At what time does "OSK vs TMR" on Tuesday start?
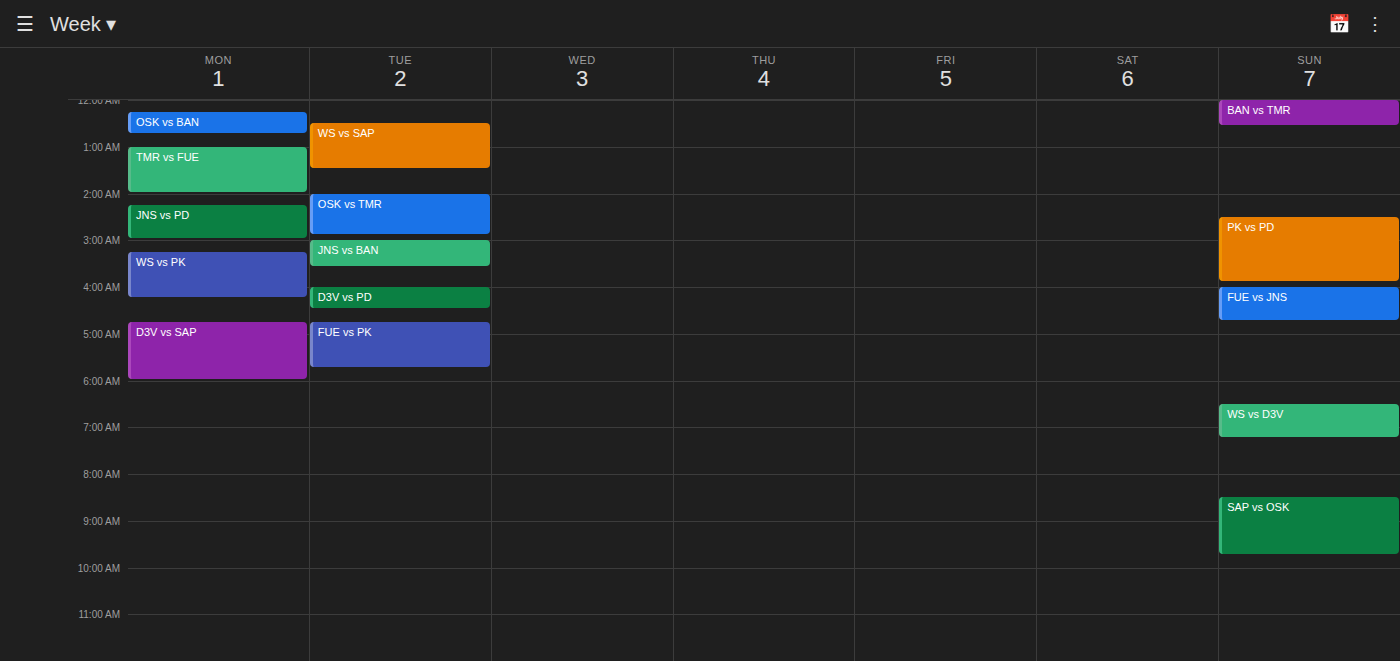
2:00 AM